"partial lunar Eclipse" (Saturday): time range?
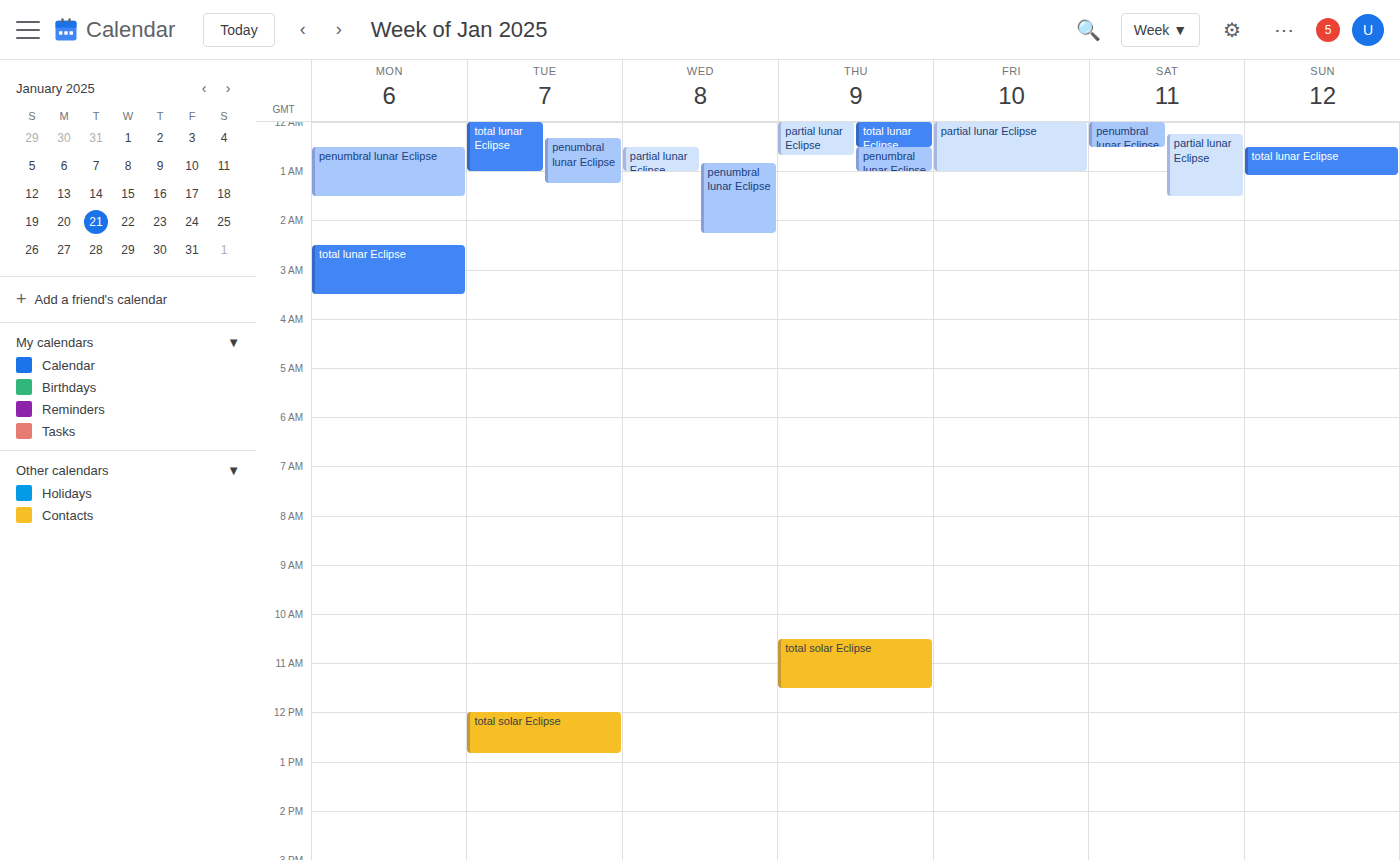
12:15 AM to 1:30 AM